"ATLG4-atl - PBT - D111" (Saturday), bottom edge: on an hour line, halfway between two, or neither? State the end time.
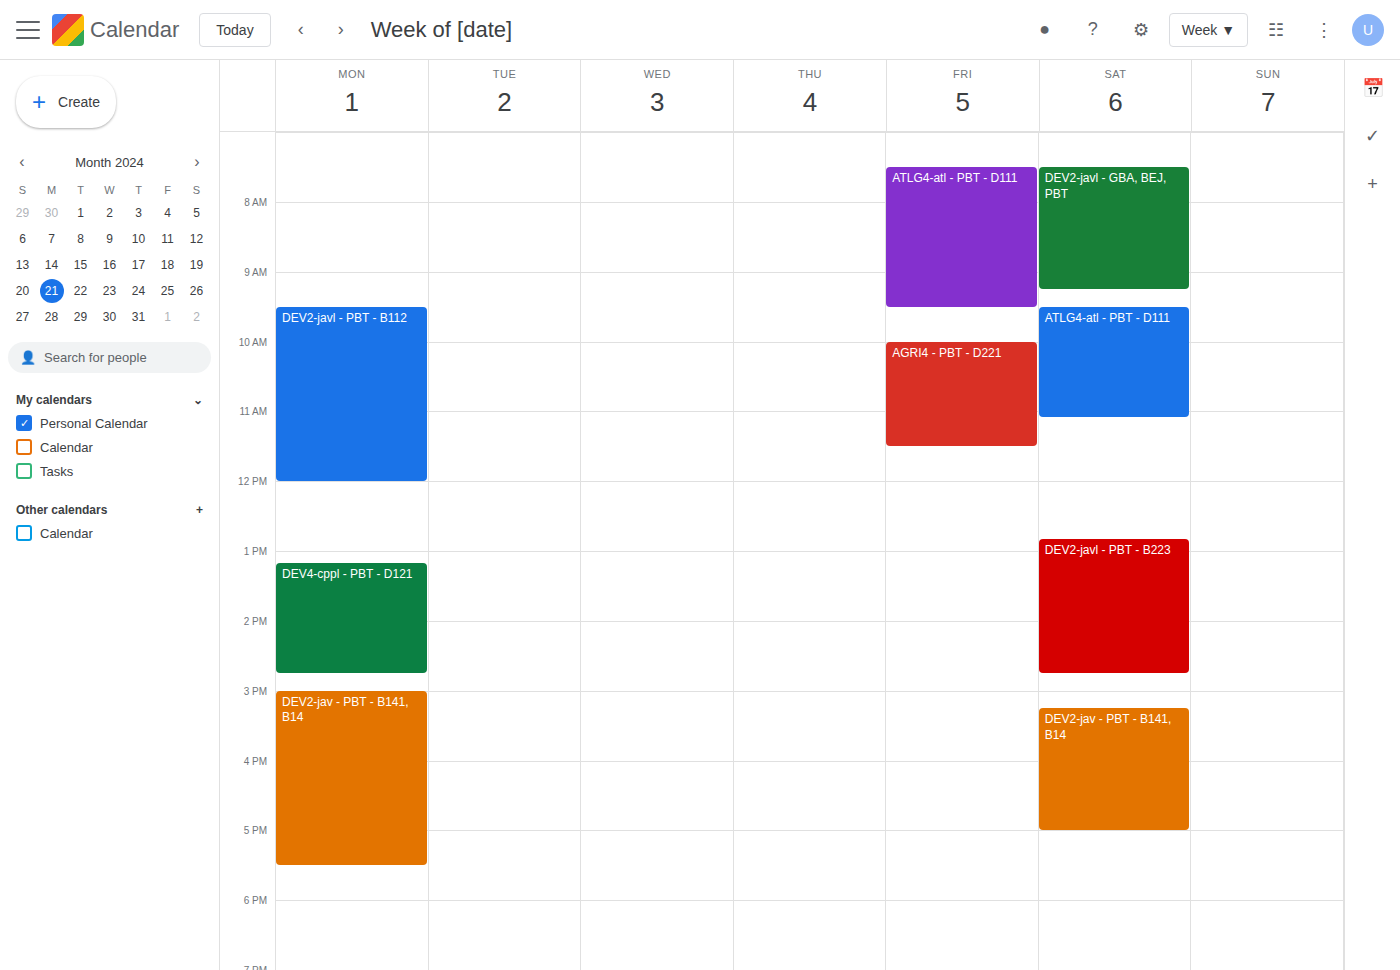
11:05 AM -- neither: 5 minutes below the 11 AM line and 55 minutes above the 12 PM line.